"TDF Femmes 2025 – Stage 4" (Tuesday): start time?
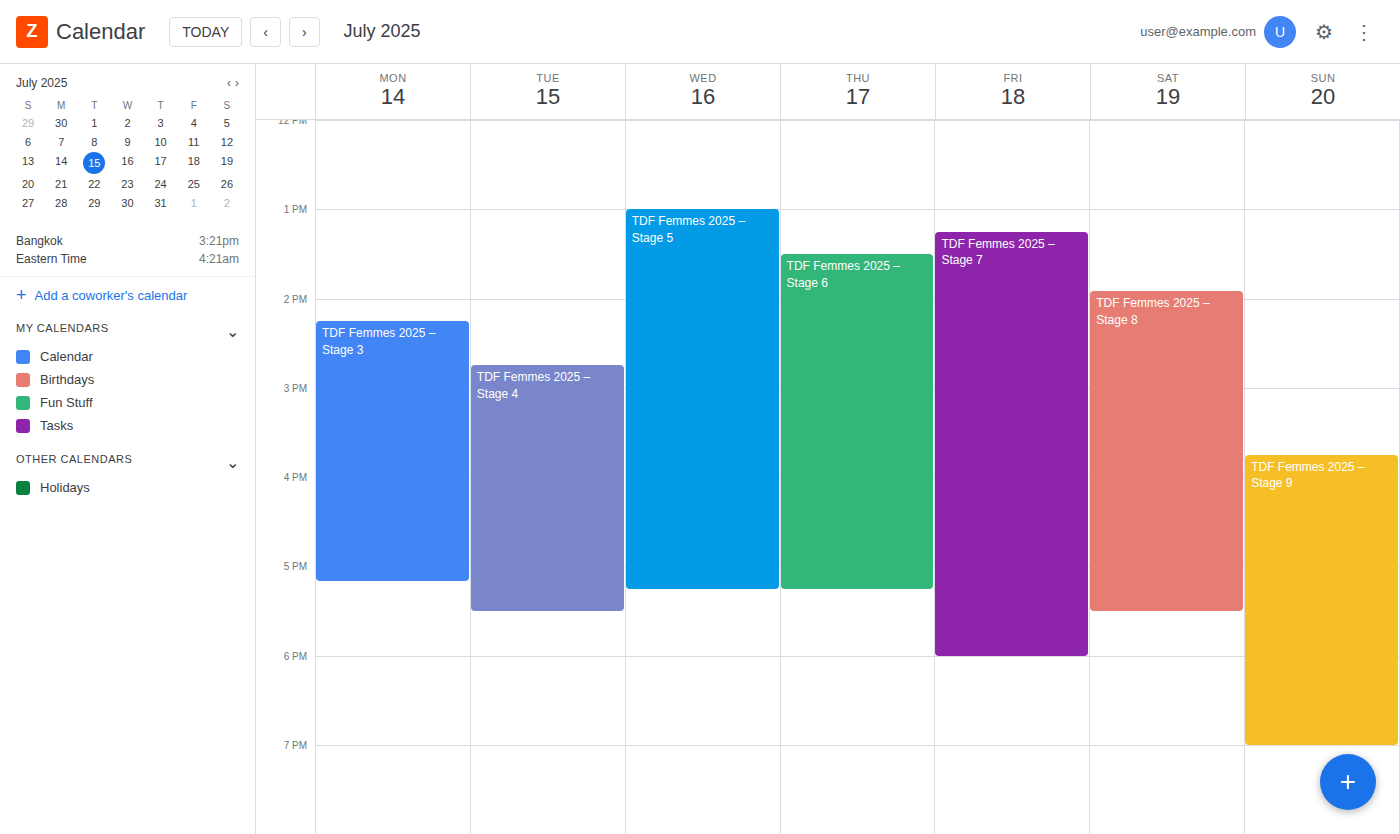
2:45 PM